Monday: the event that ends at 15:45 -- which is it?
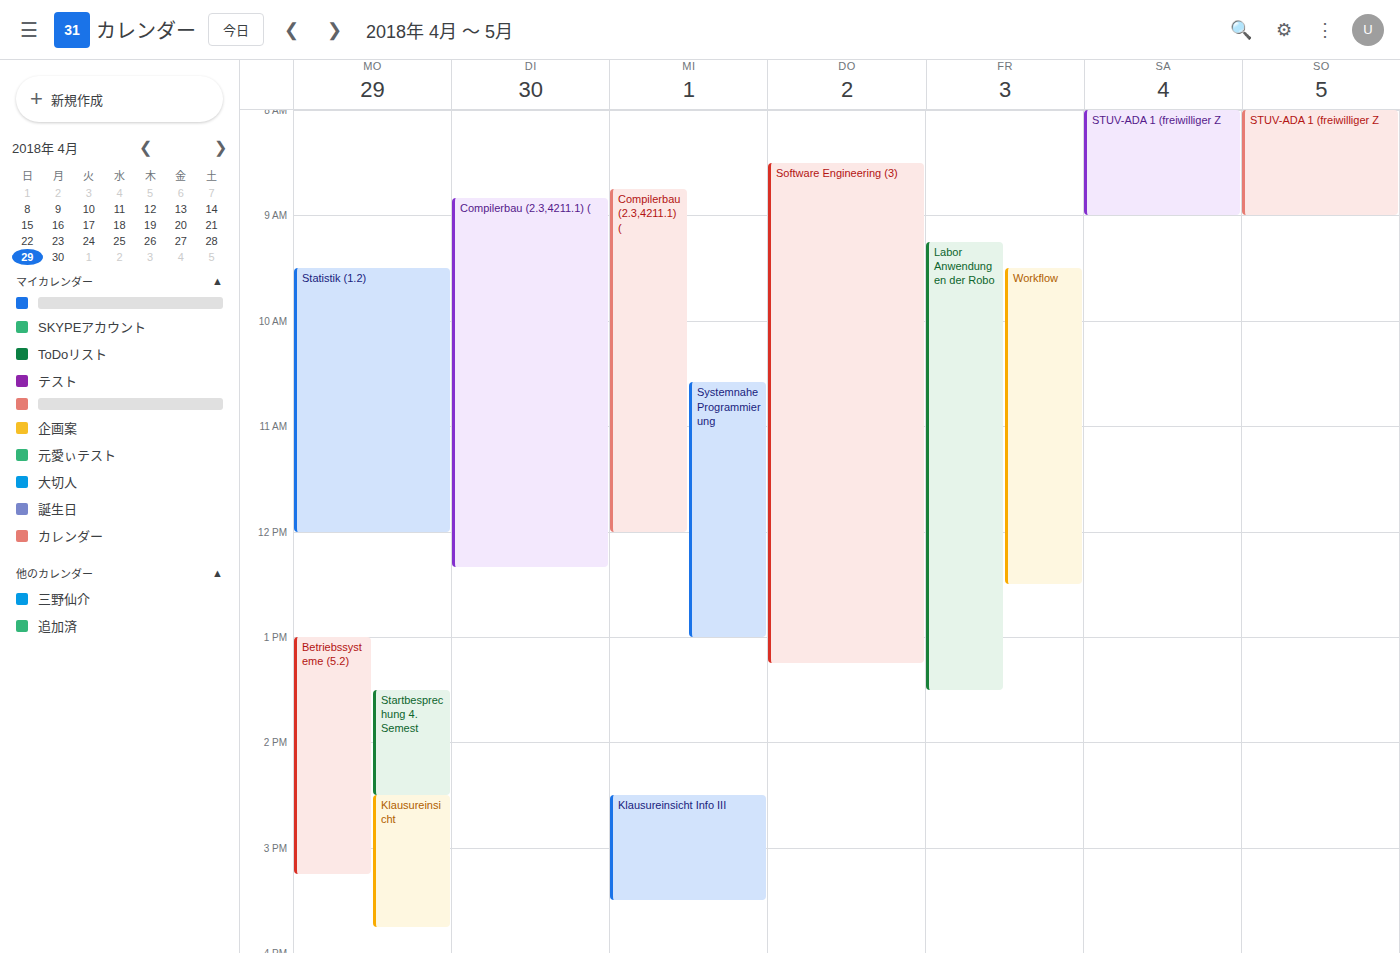
"Klausureinsicht"